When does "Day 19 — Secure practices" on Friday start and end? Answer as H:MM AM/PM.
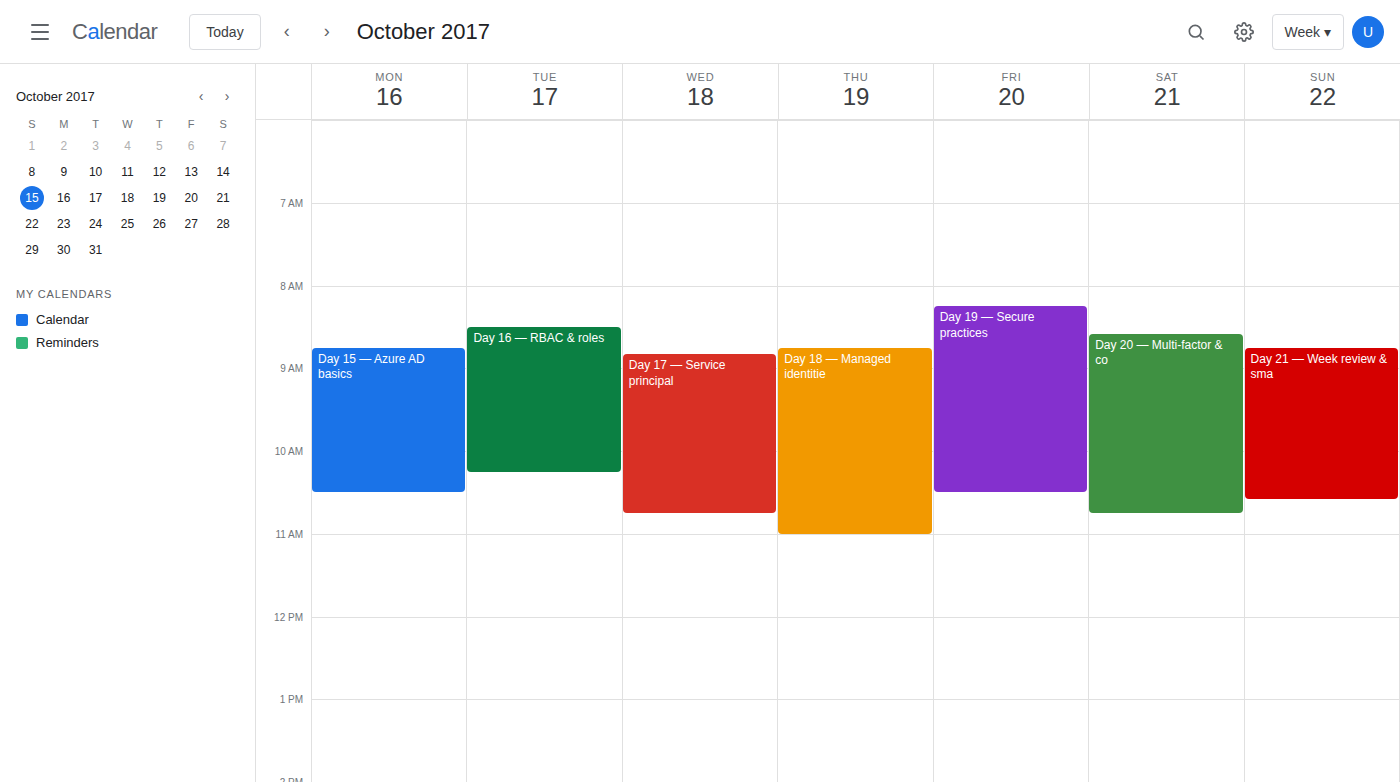
8:15 AM to 10:30 AM